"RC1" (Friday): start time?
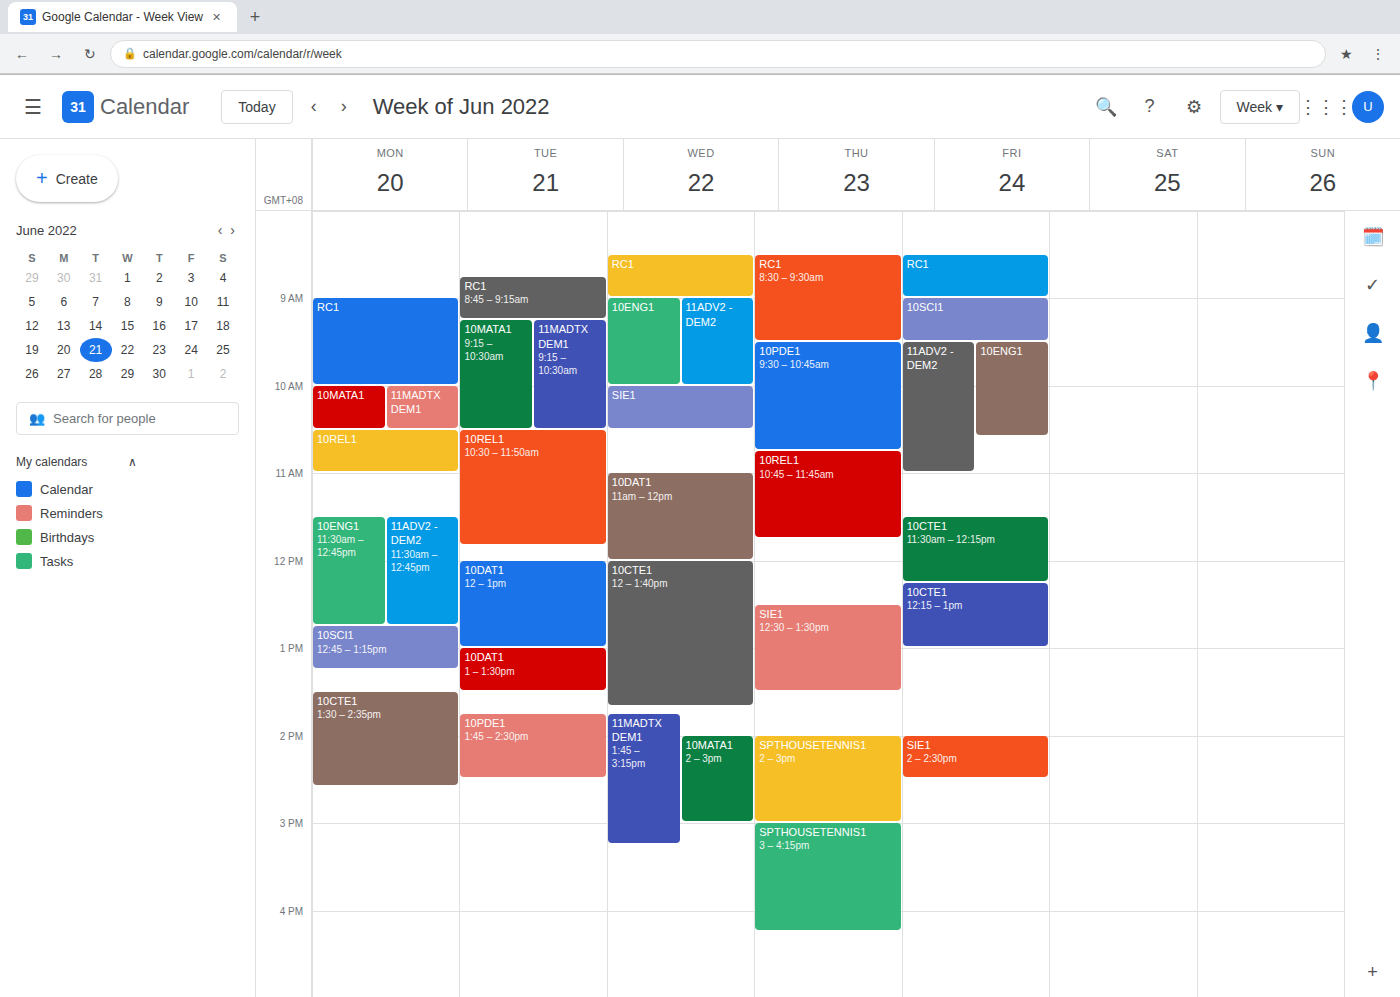
8:30 AM